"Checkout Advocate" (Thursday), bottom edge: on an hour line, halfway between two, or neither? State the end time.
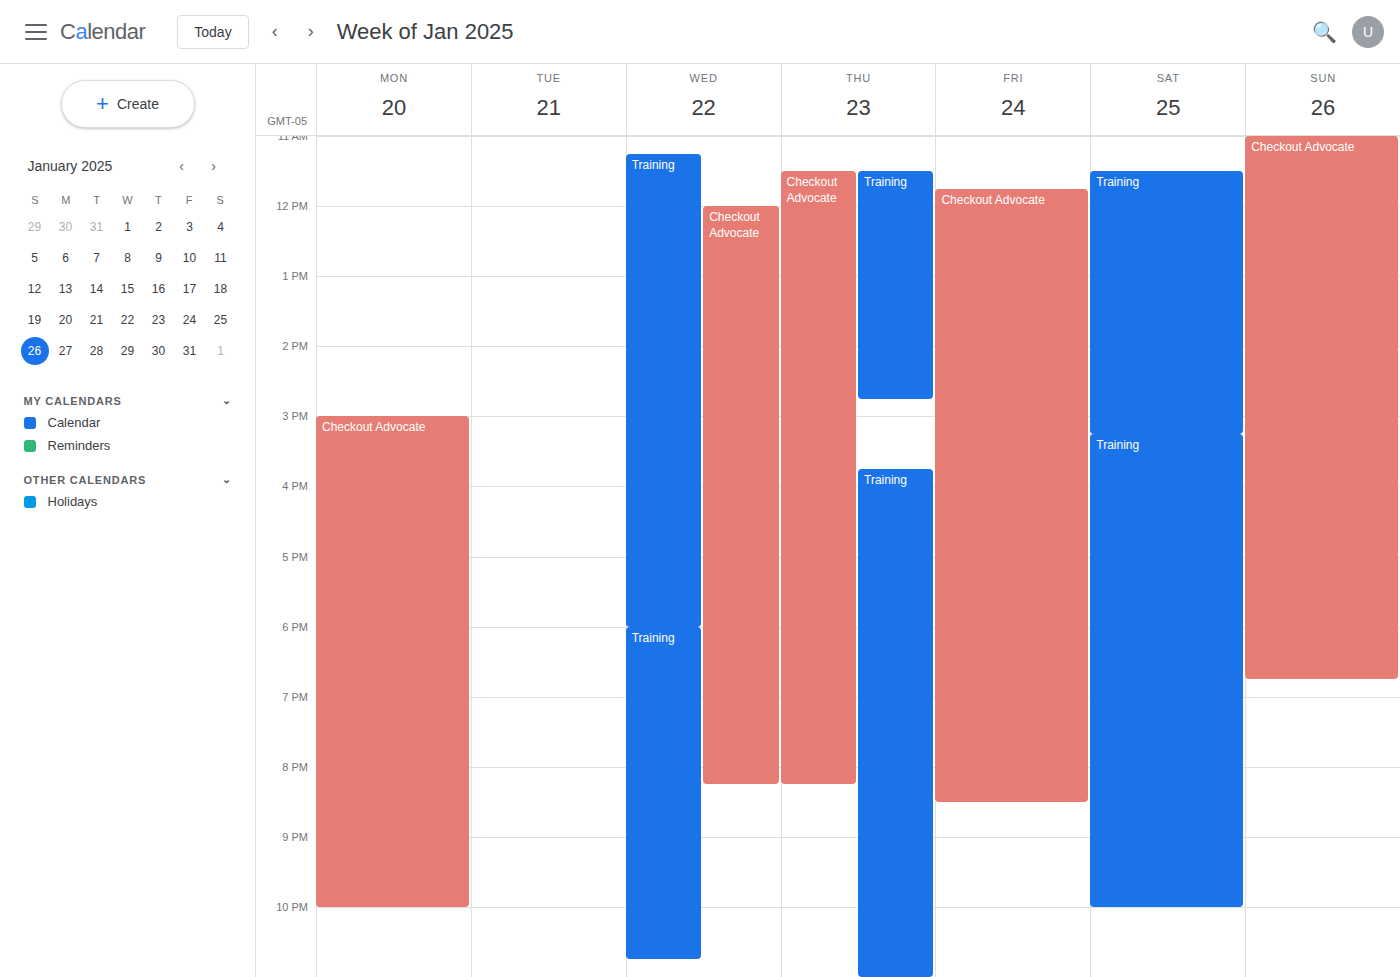
8:15 PM -- neither: a quarter of the way from the 8 PM line to the 9 PM line.